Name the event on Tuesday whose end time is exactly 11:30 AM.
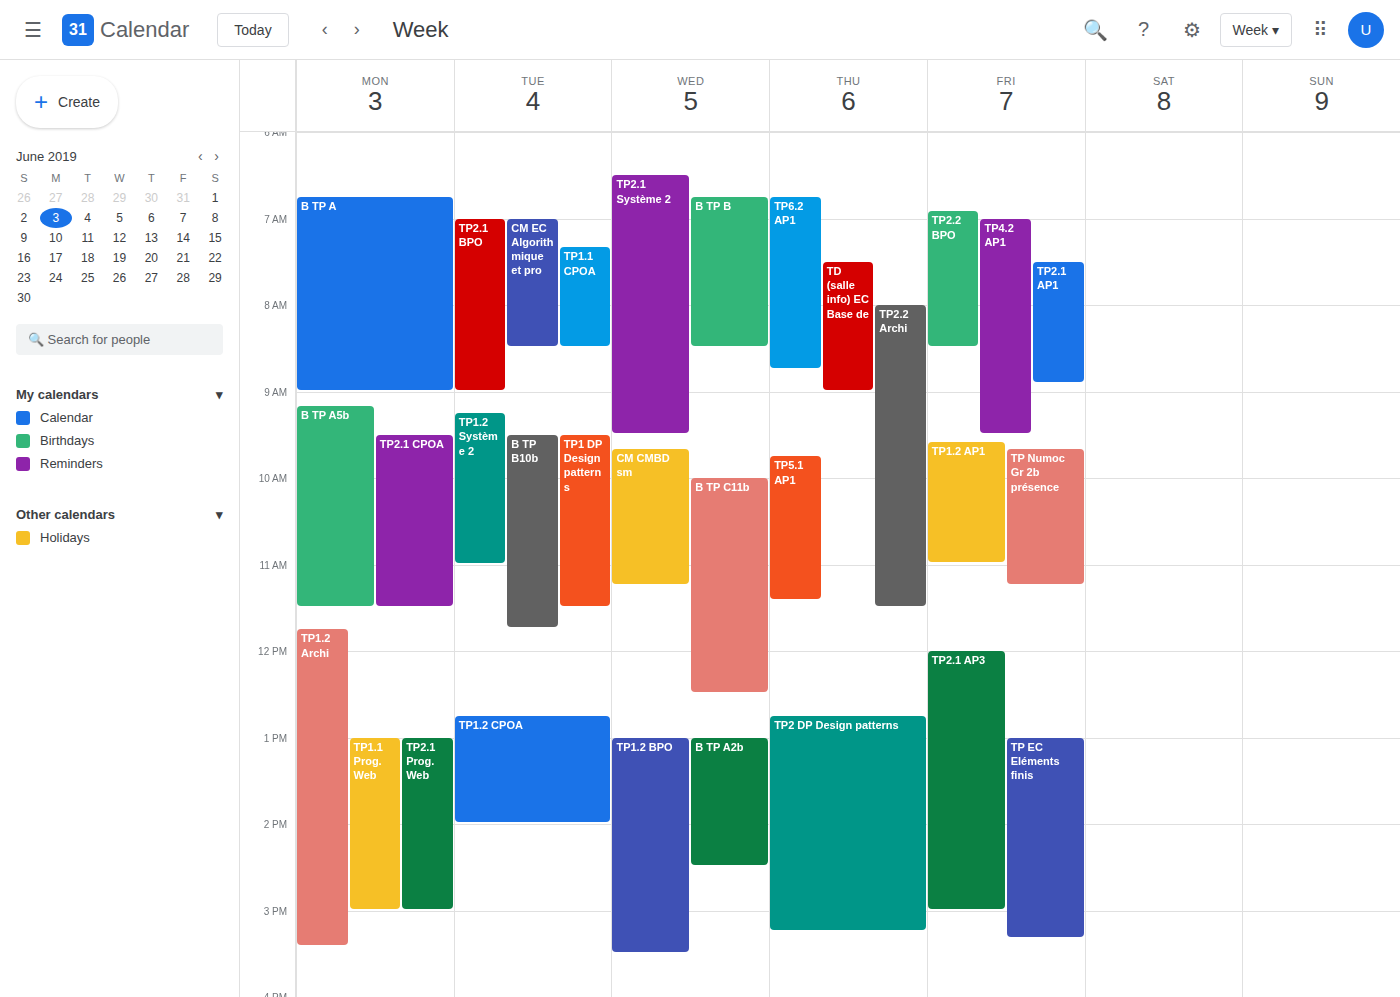
"TP1 DP Design patterns"